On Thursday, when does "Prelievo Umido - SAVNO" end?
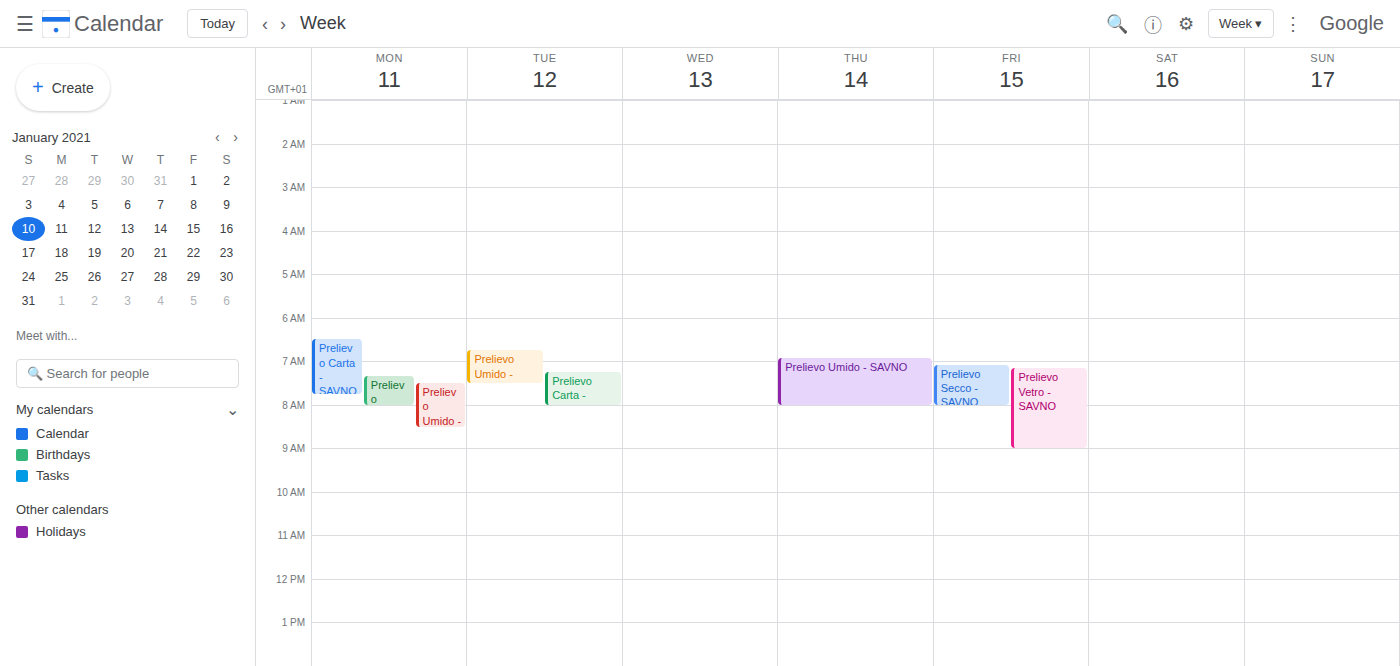
08:00